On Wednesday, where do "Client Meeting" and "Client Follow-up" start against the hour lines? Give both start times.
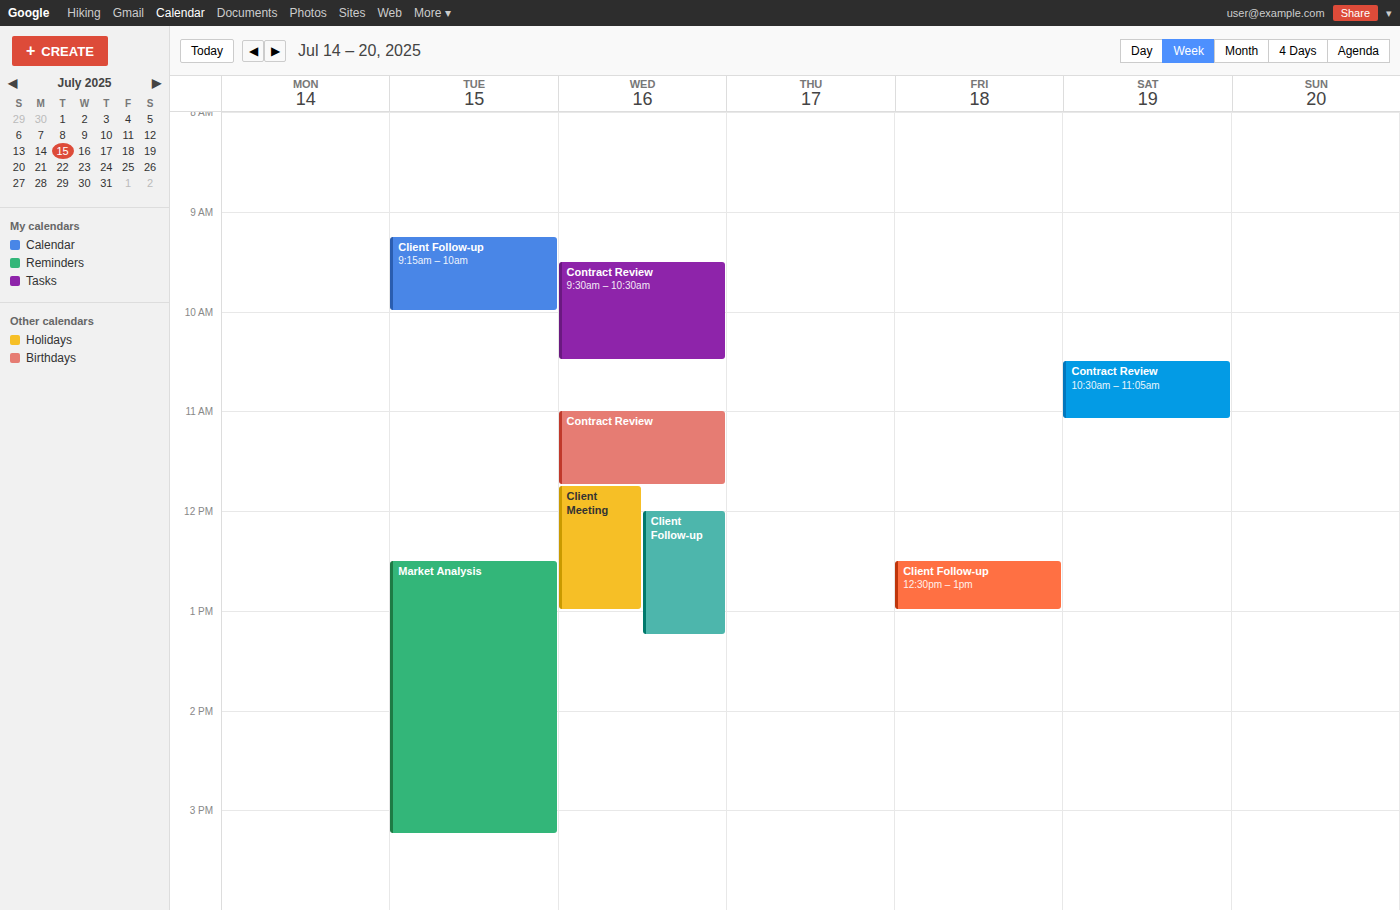
"Client Meeting": 11:45 AM, neither: three quarters of the way from the 11 AM line to the 12 PM line. "Client Follow-up": 12:00 PM, exactly on the 12 PM line.